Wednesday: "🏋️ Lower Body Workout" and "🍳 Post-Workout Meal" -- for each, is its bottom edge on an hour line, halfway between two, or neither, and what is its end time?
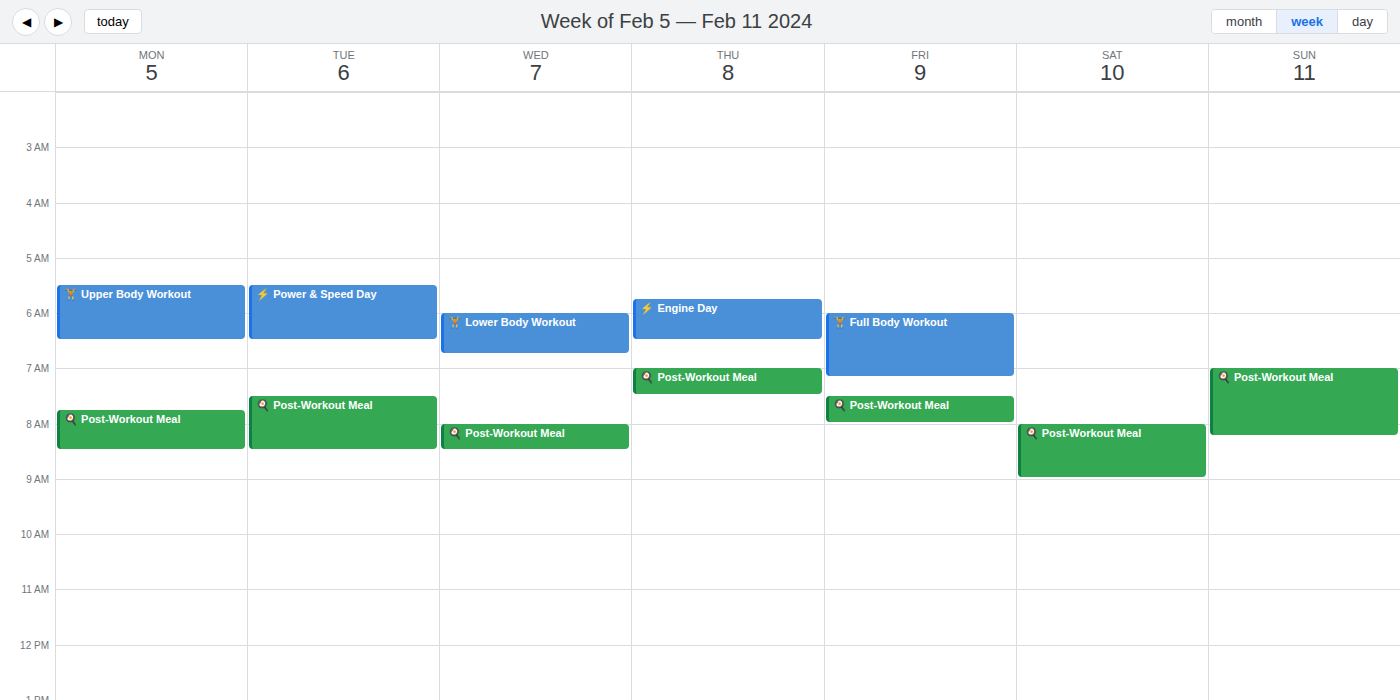
"🏋️ Lower Body Workout": 6:45 AM, neither: three quarters of the way from the 6 AM line to the 7 AM line. "🍳 Post-Workout Meal": 8:30 AM, halfway between the 8 AM and 9 AM lines.